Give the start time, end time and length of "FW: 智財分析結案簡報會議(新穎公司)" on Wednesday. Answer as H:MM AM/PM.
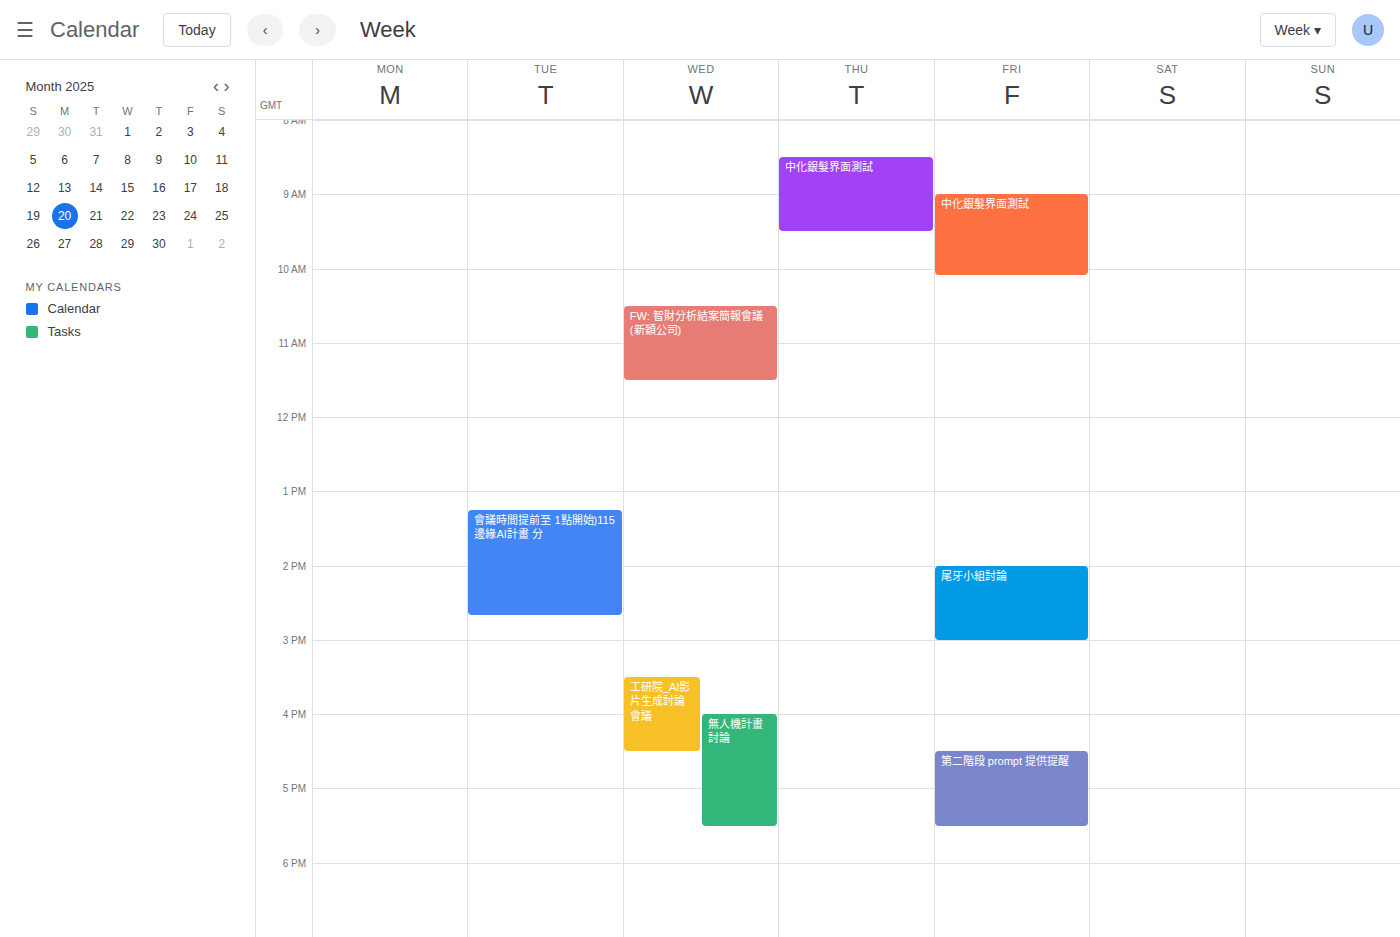
10:30 AM to 11:30 AM, 1 hour